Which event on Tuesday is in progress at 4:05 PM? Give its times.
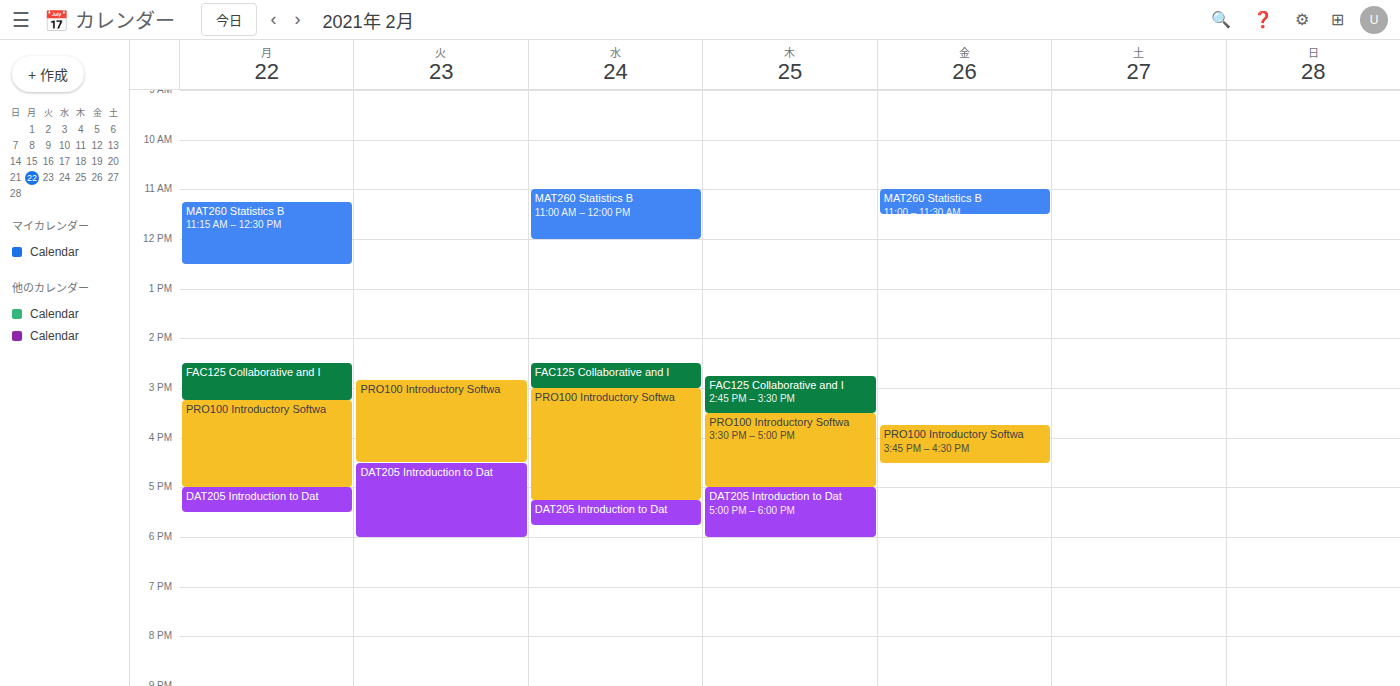
"PRO100 Introductory Softwa", 2:50 PM to 4:30 PM